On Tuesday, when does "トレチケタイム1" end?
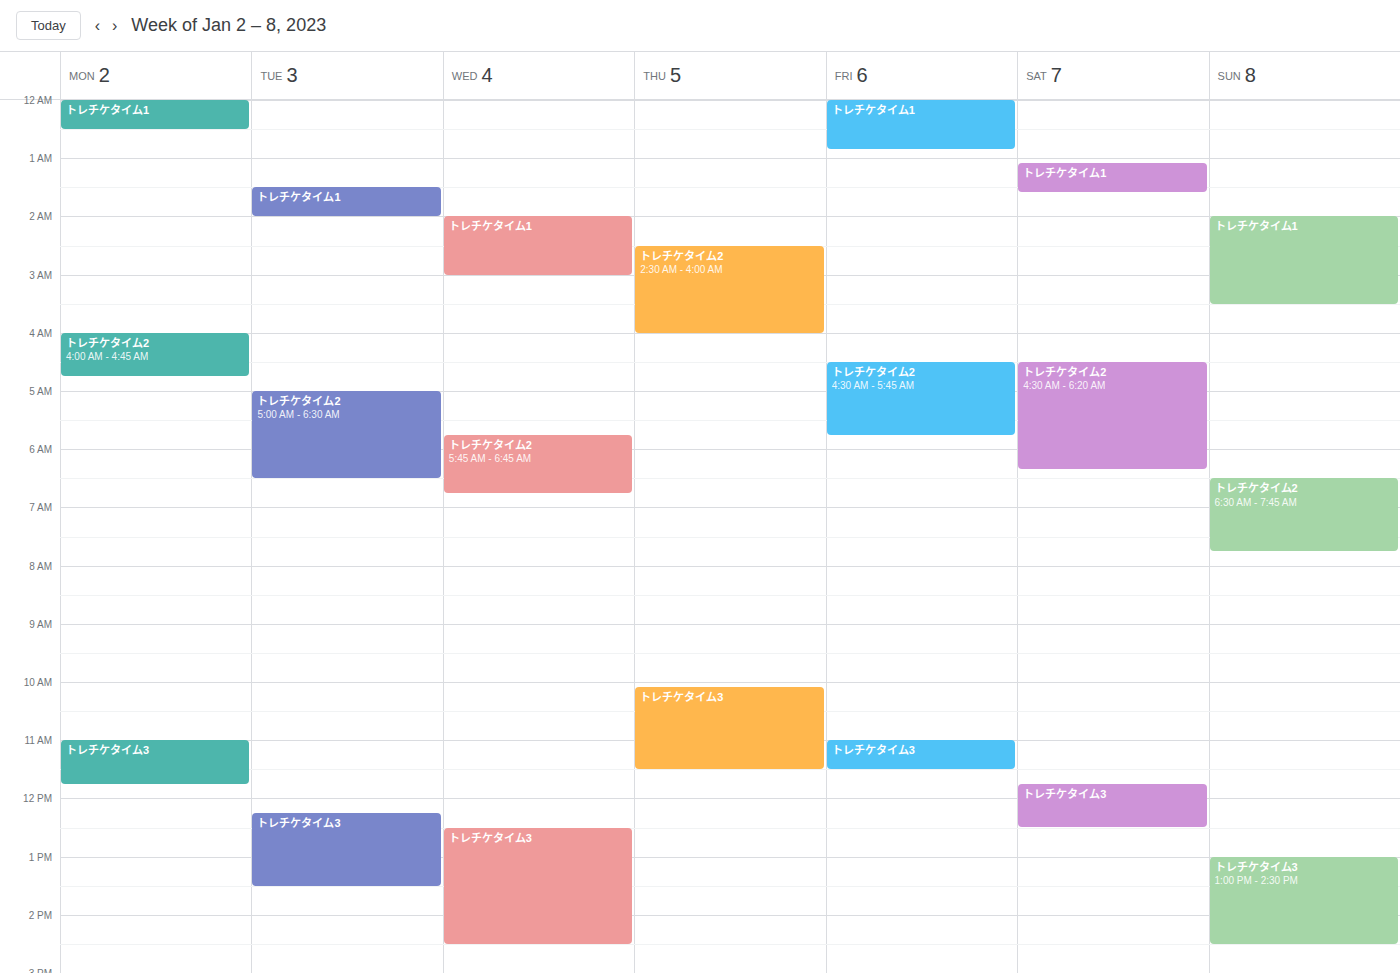
02:00